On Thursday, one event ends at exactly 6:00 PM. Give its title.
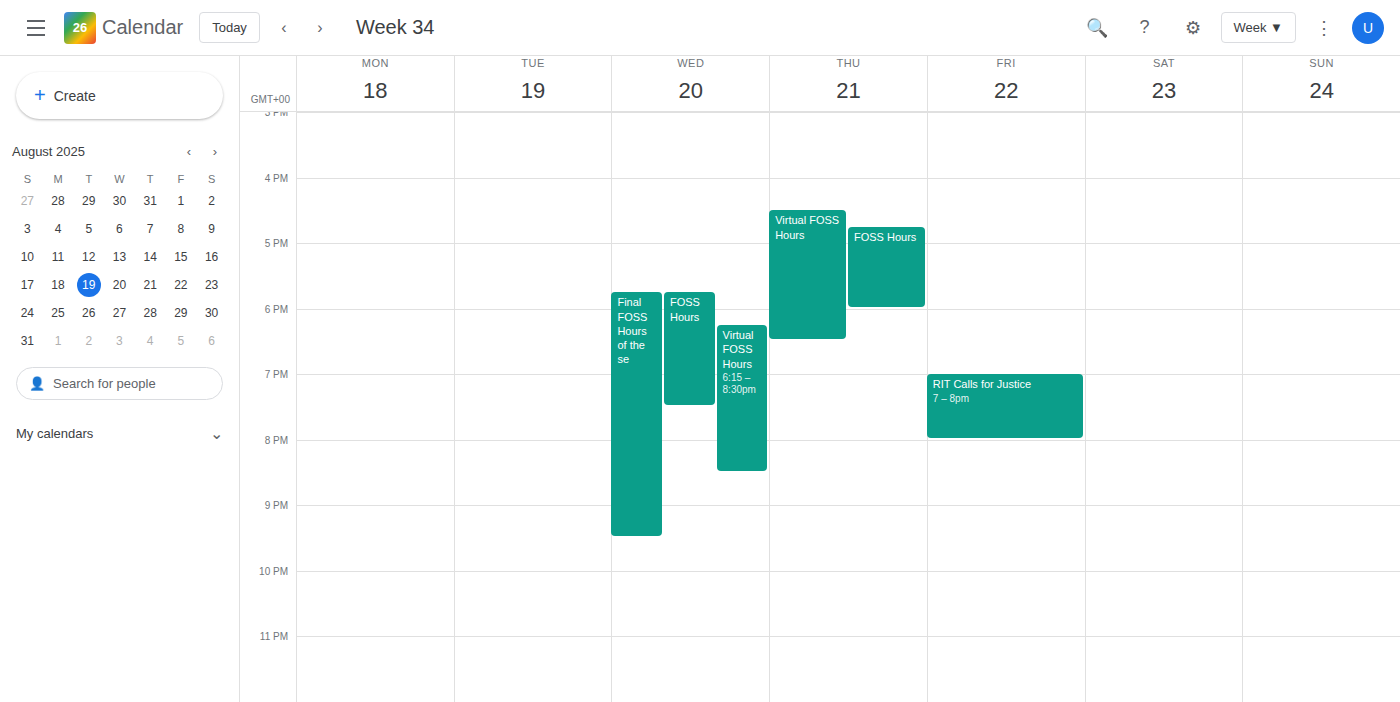
"FOSS Hours"